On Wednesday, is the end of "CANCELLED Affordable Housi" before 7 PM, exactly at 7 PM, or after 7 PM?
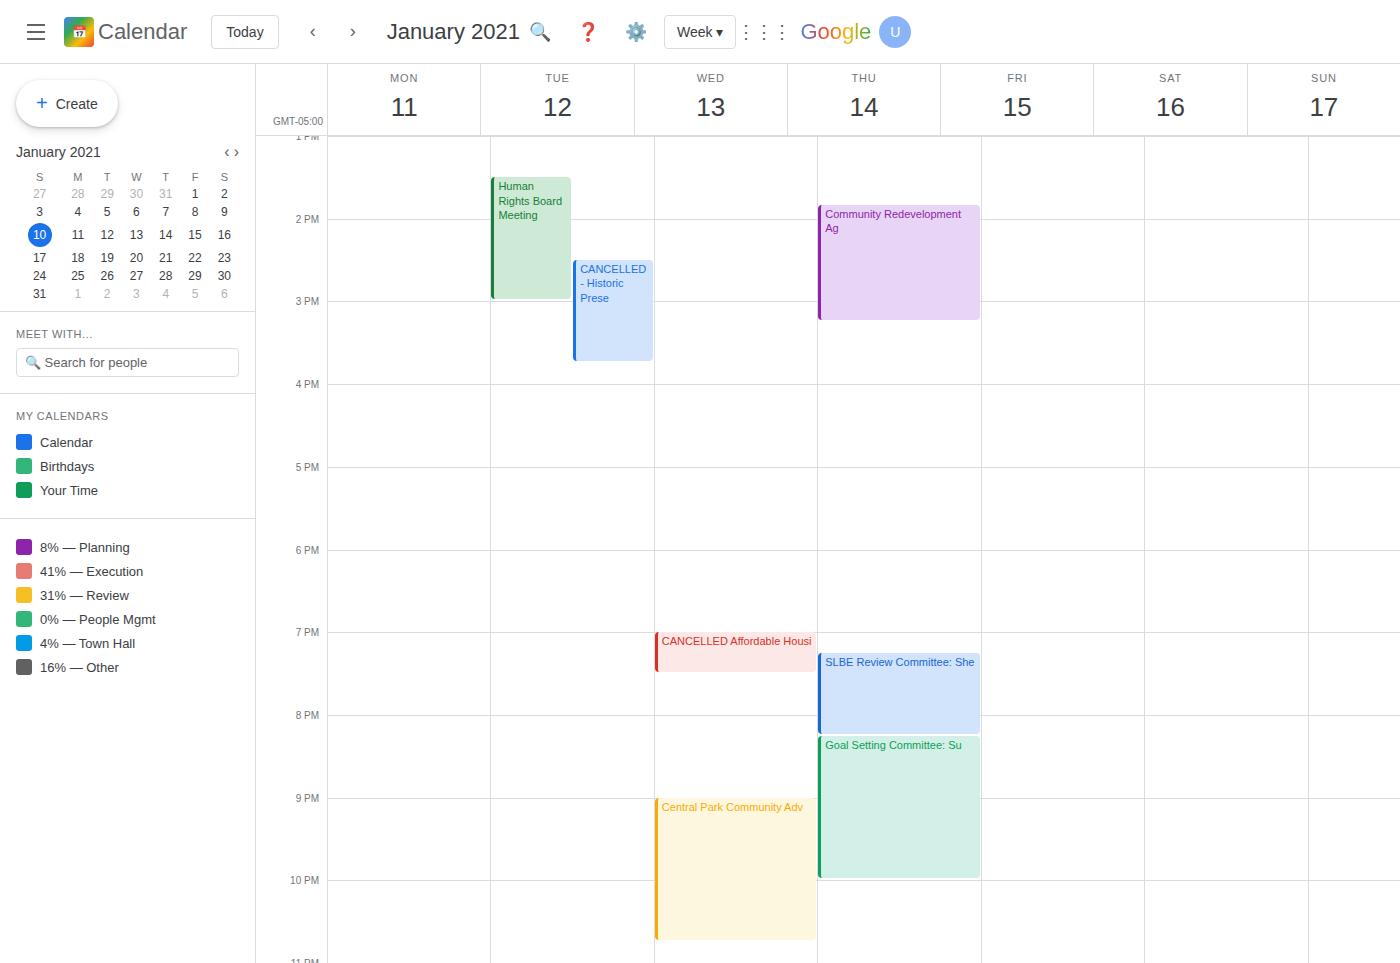
7:30 PM -- after 7 PM, 30 minutes below the 7 PM line.